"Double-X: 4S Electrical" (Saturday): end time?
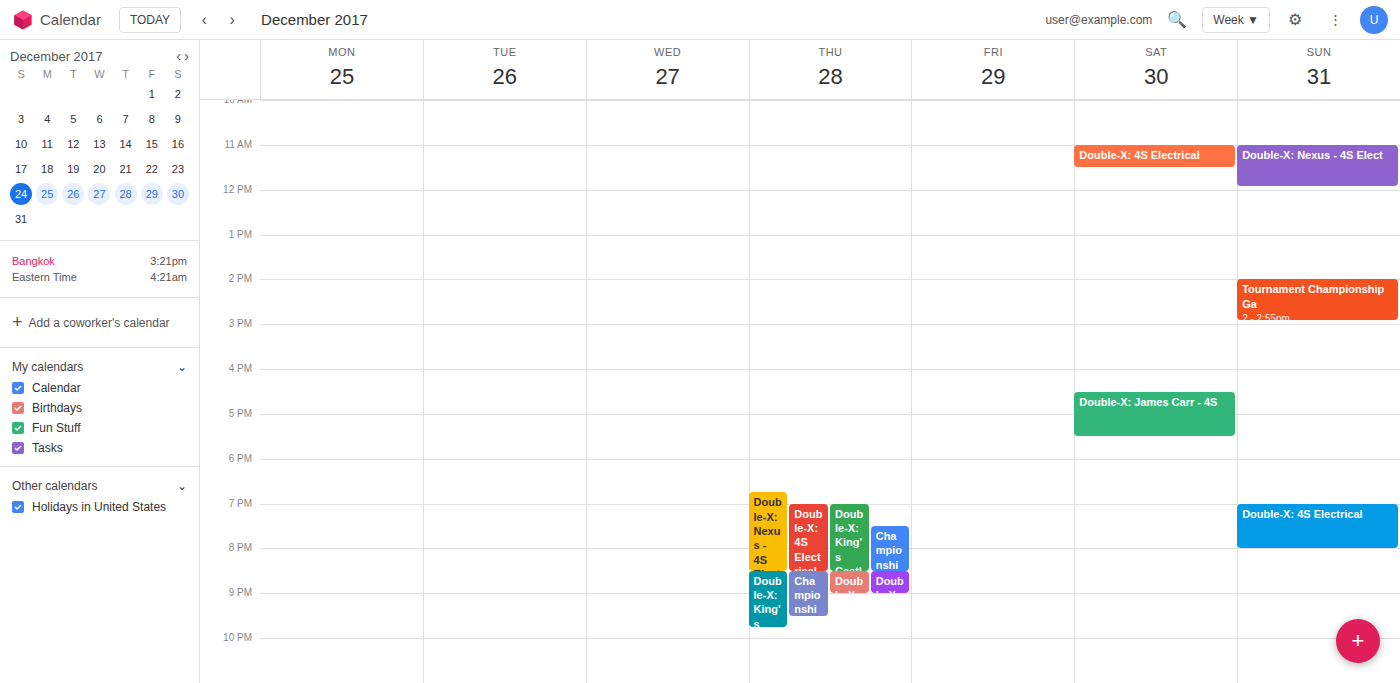
11:30 AM